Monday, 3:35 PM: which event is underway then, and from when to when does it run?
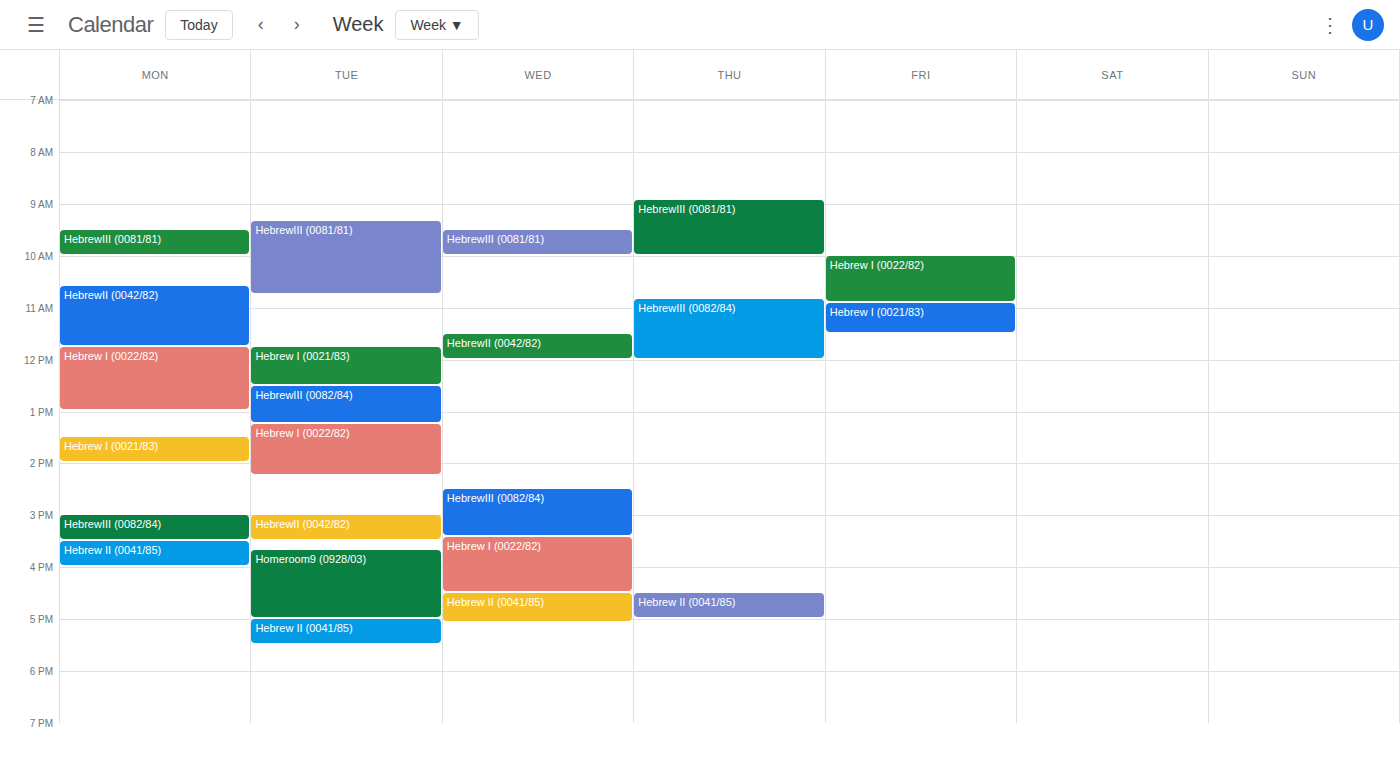
"Hebrew II (0041/85)", 3:30 PM to 4:00 PM